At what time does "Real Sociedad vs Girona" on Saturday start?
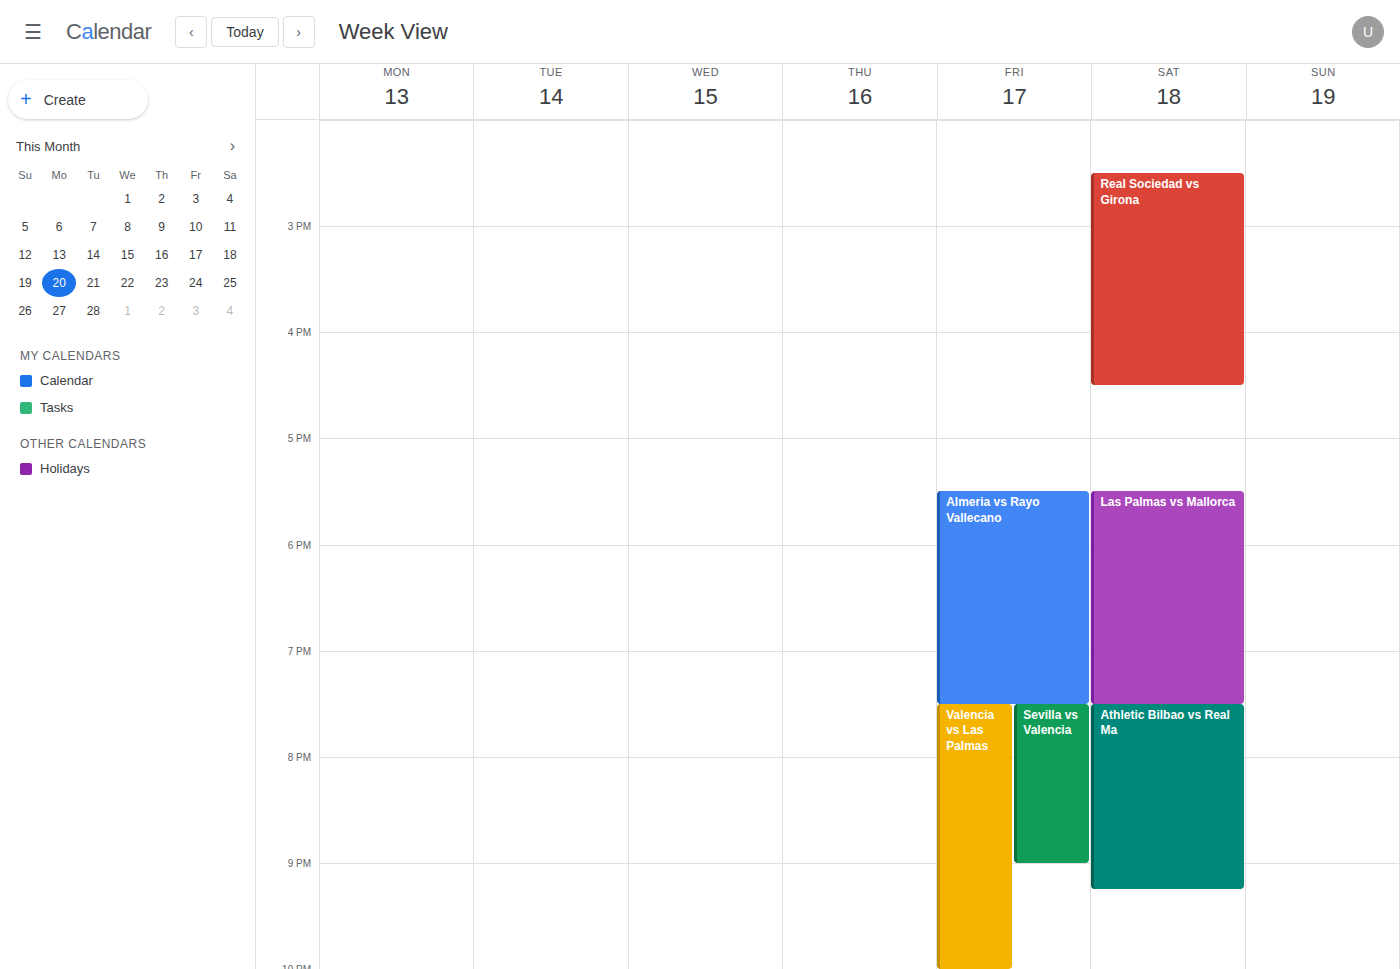
2:30 PM